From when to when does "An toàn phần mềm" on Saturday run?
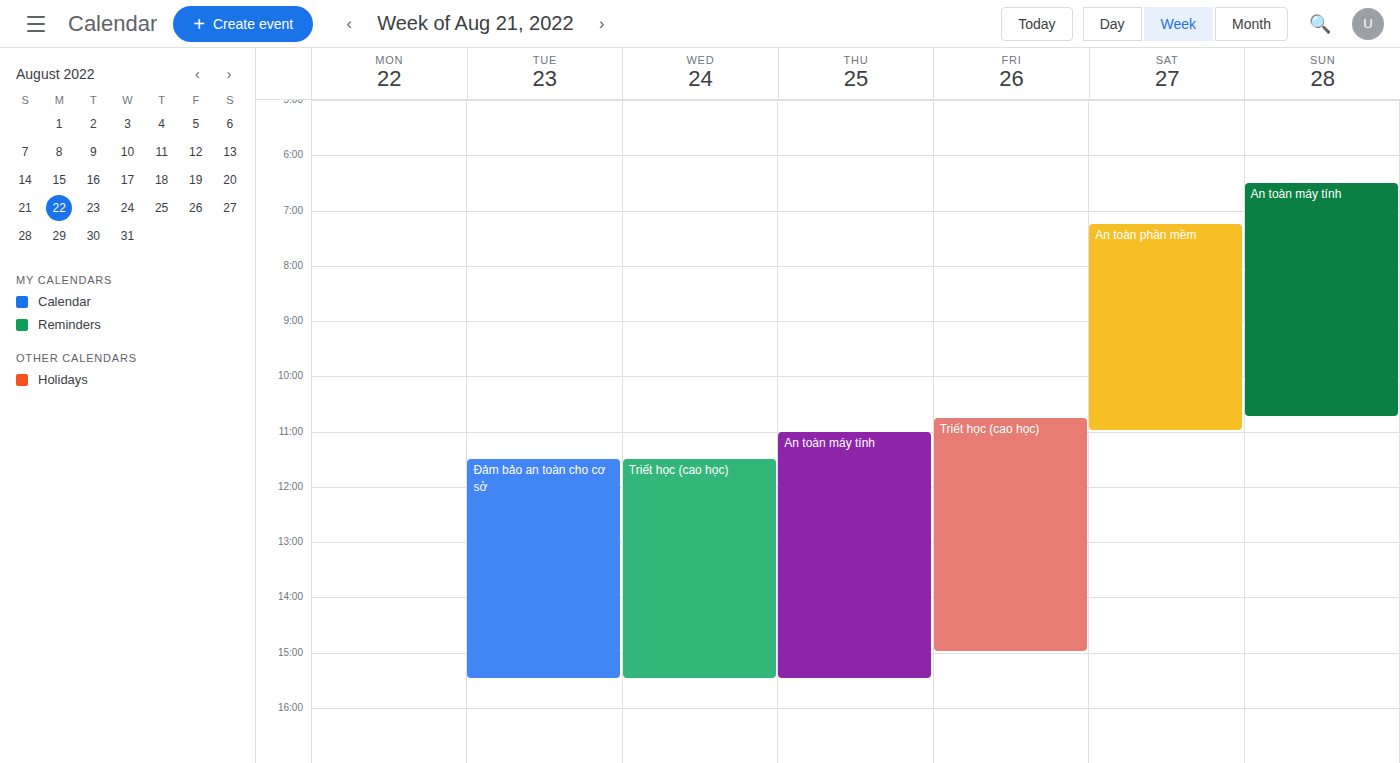
7:15 AM to 11:00 AM